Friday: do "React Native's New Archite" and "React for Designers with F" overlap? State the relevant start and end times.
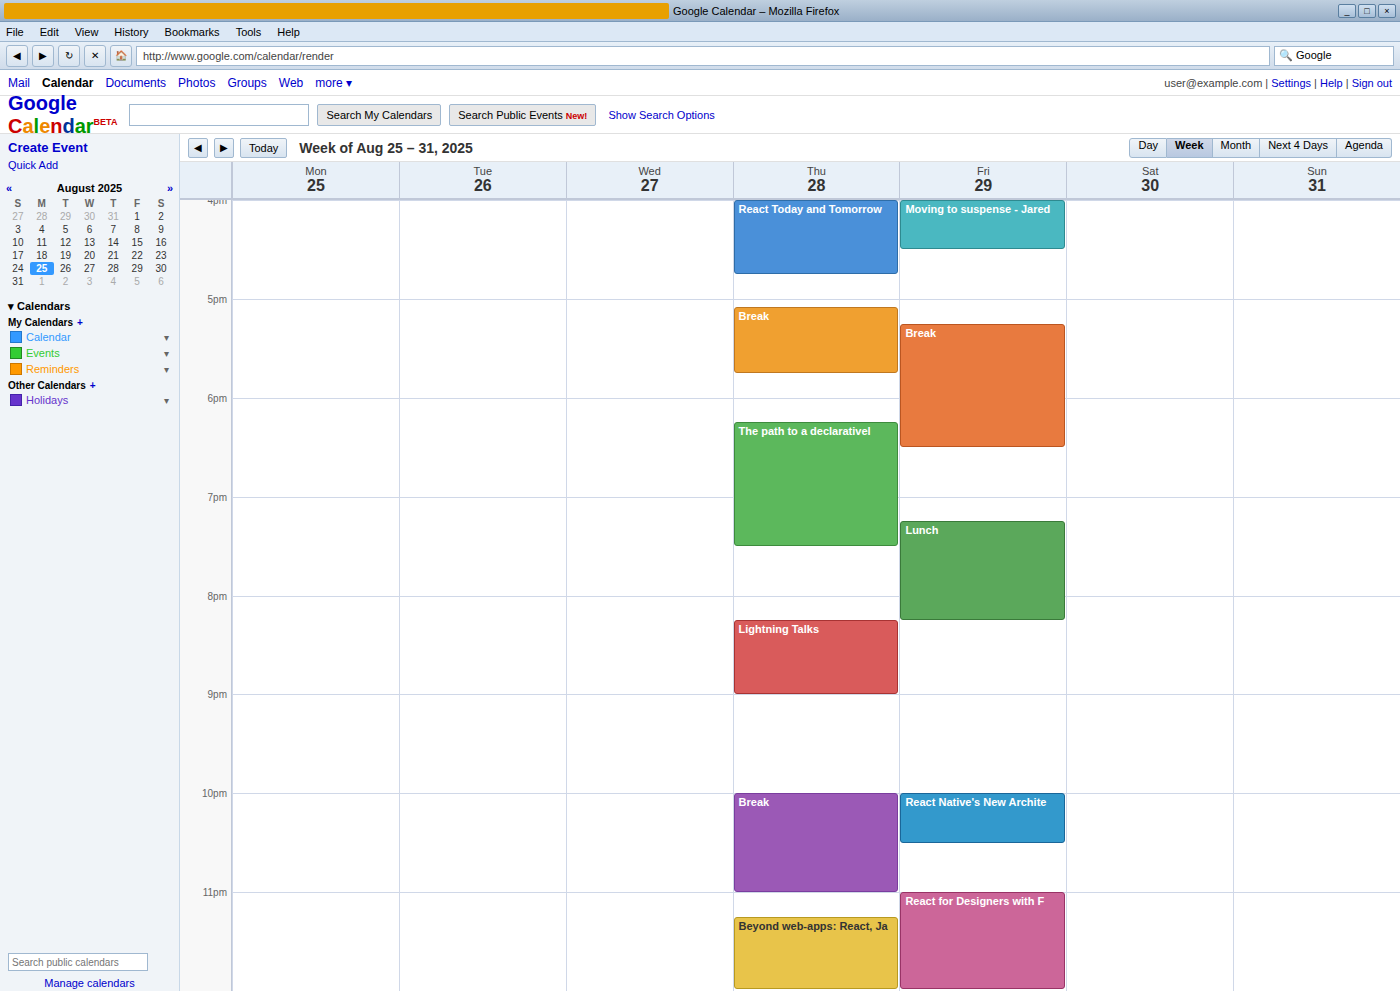
"React Native's New Archite" ends at 10:30 PM and "React for Designers with F" starts at 11:00 PM -- no overlap.